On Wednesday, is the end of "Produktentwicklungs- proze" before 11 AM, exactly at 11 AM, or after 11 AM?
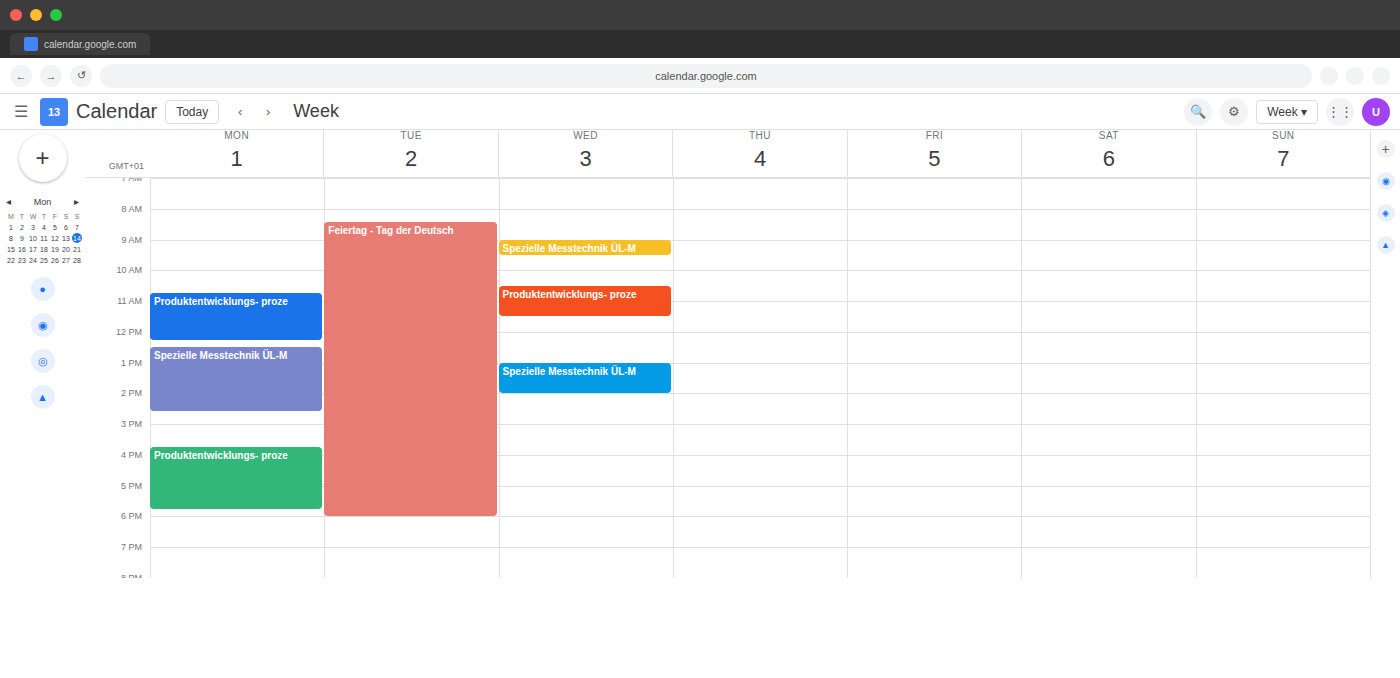
11:30 AM -- after 11 AM, 30 minutes below the 11 AM line.